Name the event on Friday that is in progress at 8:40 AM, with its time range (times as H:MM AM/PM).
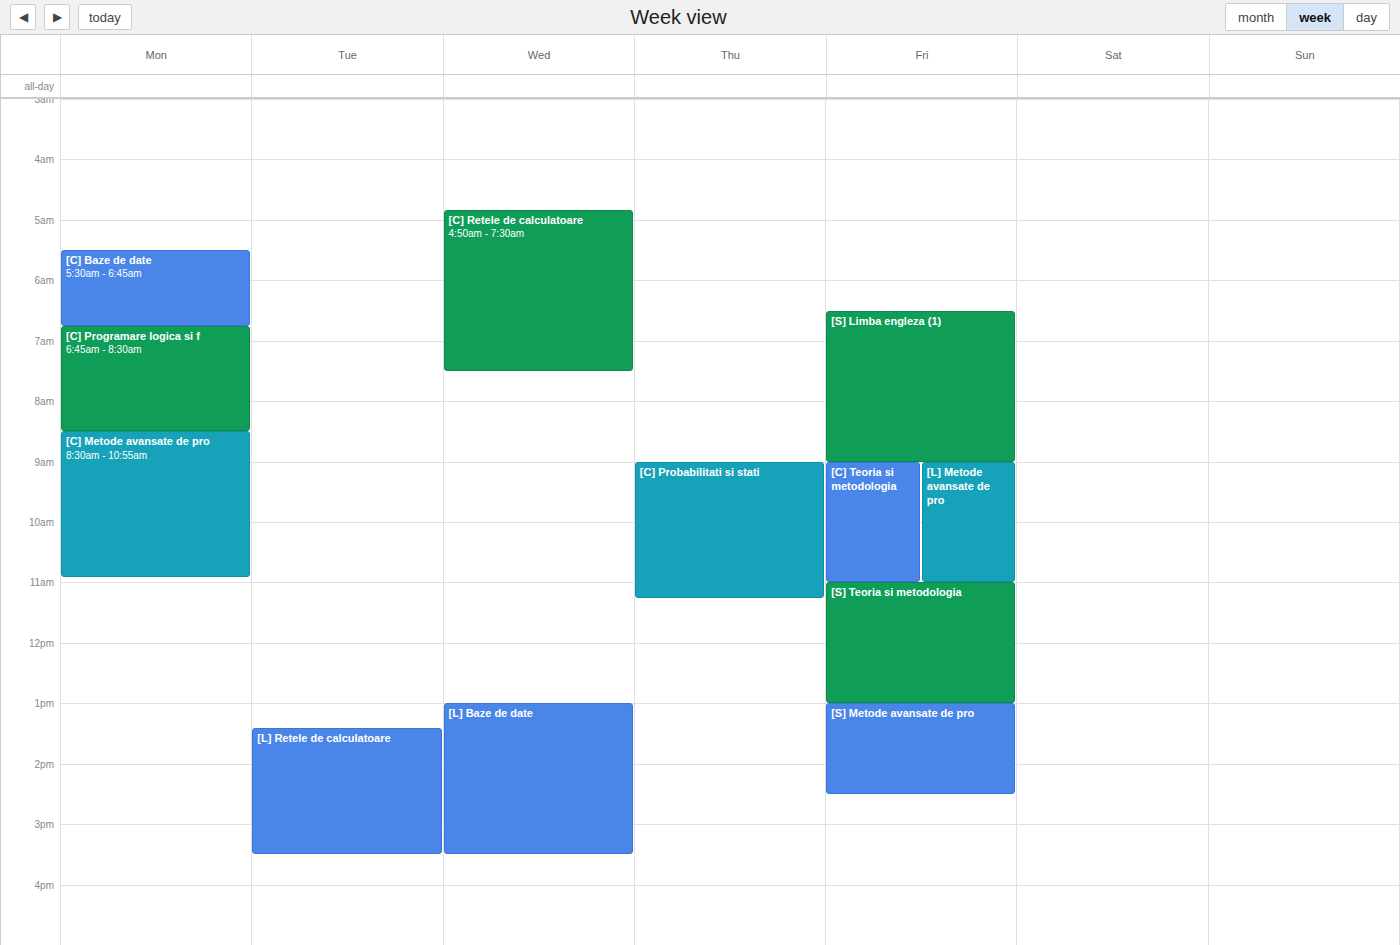
"[S] Limba engleza (1)", 6:30 AM to 9:00 AM